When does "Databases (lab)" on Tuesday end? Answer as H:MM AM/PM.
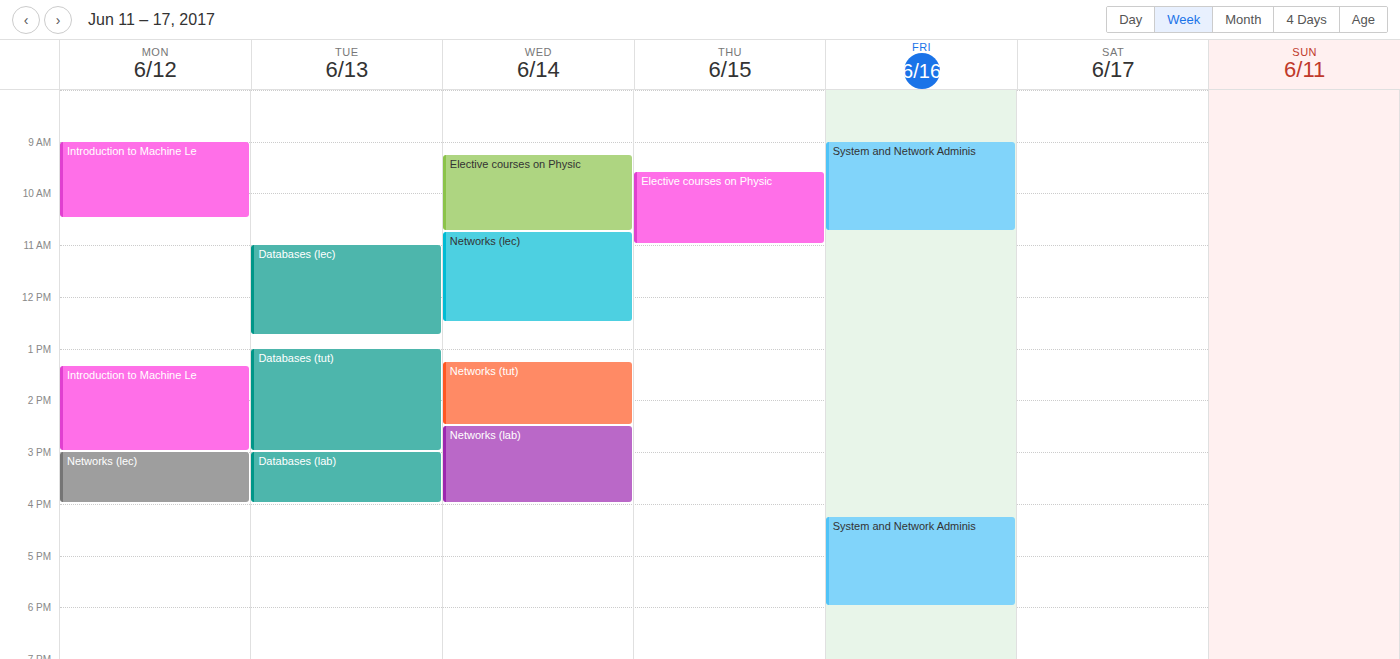
4:00 PM